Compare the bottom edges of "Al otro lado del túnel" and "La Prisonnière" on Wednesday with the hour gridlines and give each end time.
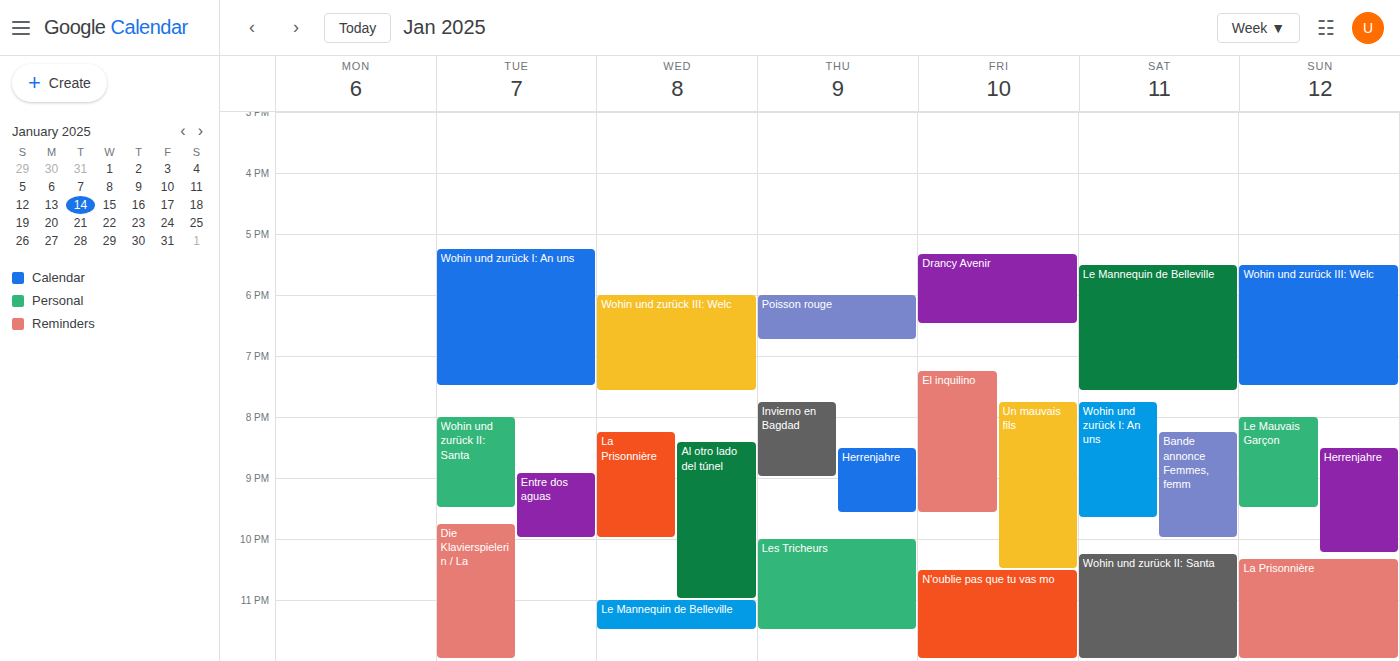
"Al otro lado del túnel": 23:00, exactly on the 23:00 line. "La Prisonnière": 22:00, exactly on the 22:00 line.